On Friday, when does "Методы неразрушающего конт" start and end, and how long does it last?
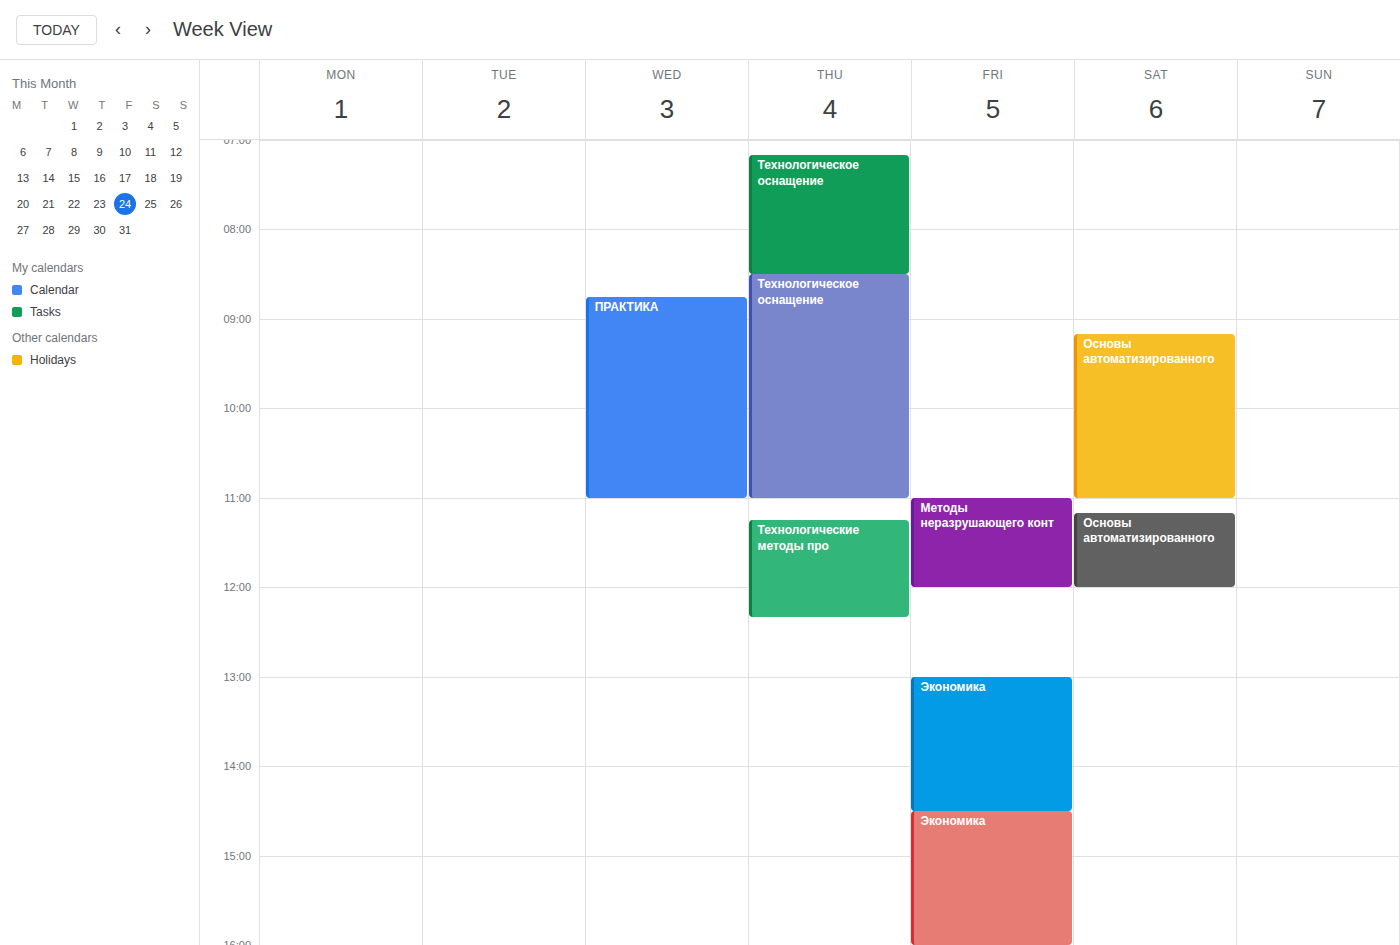
11:00 AM to 12:00 PM, 1 hour